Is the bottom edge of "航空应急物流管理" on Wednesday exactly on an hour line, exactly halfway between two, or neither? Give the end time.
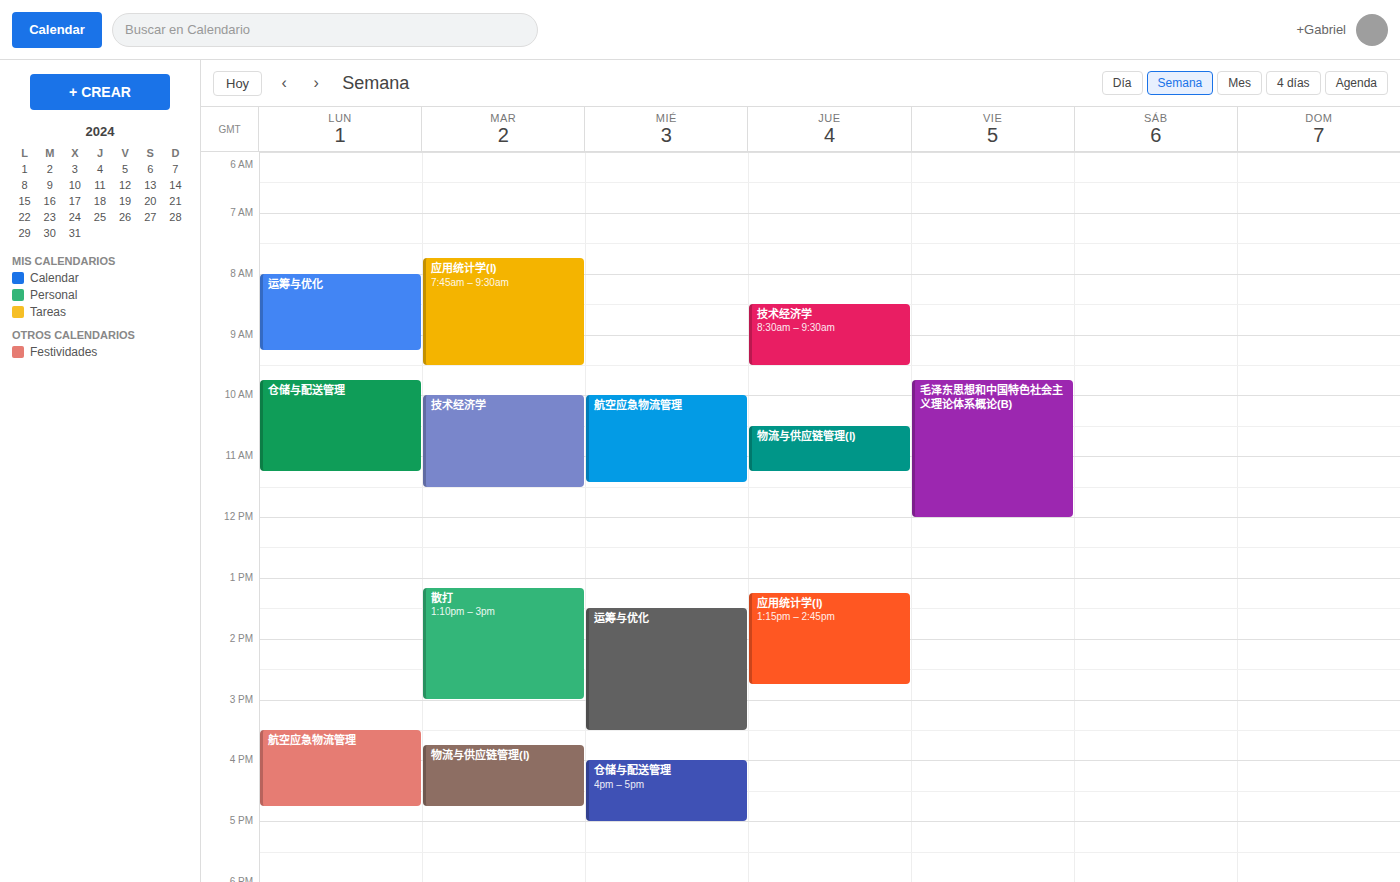
11:25 AM -- neither: 25 minutes below the 11 AM line and 35 minutes above the 12 PM line.